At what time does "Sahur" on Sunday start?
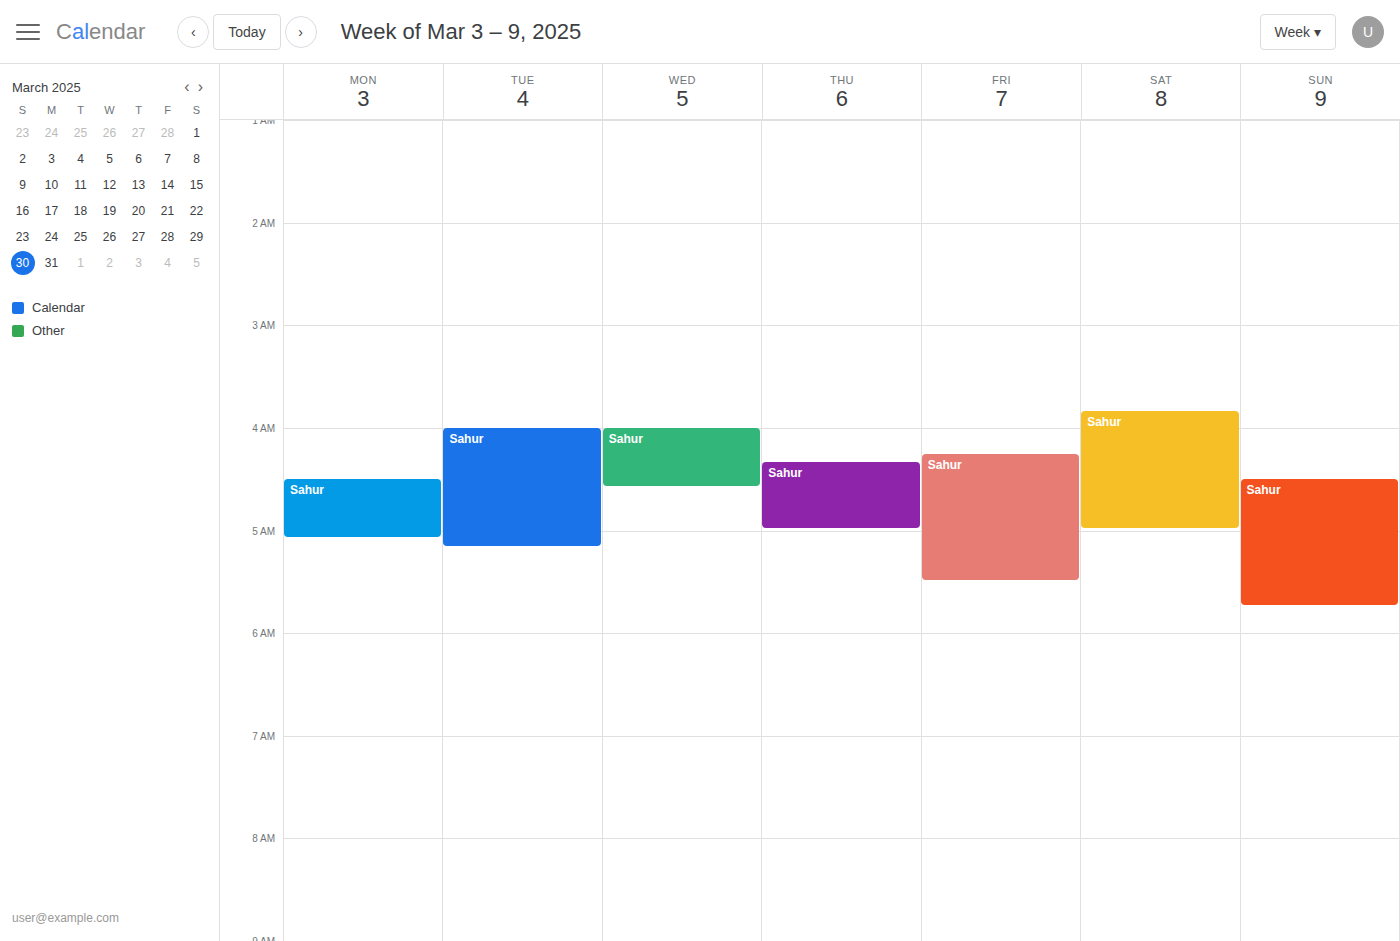
4:30 AM